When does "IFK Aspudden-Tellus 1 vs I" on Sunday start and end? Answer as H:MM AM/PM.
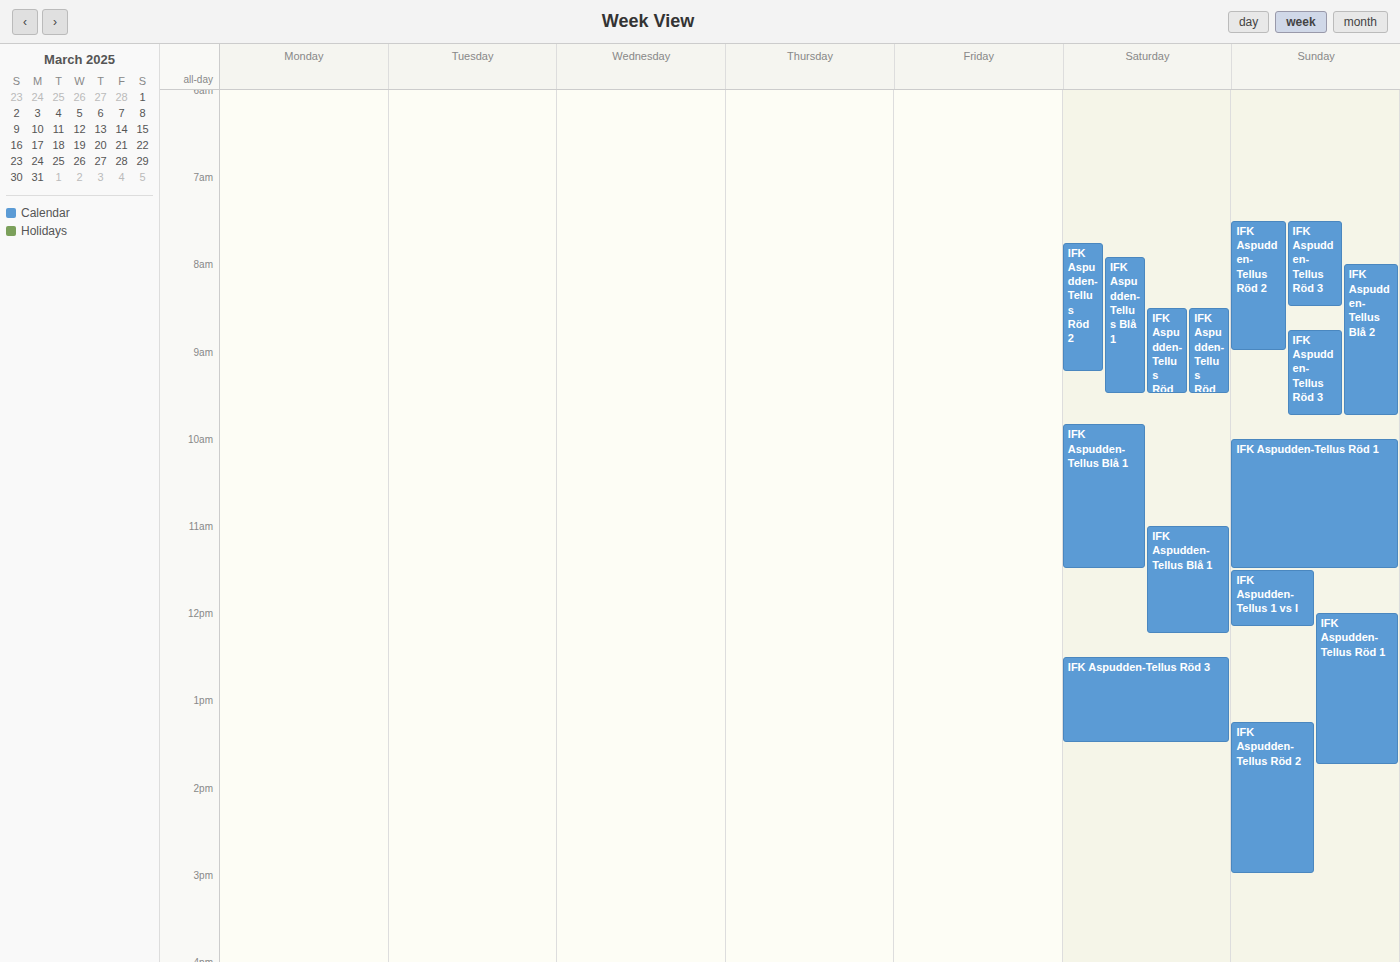
11:30 AM to 12:10 PM